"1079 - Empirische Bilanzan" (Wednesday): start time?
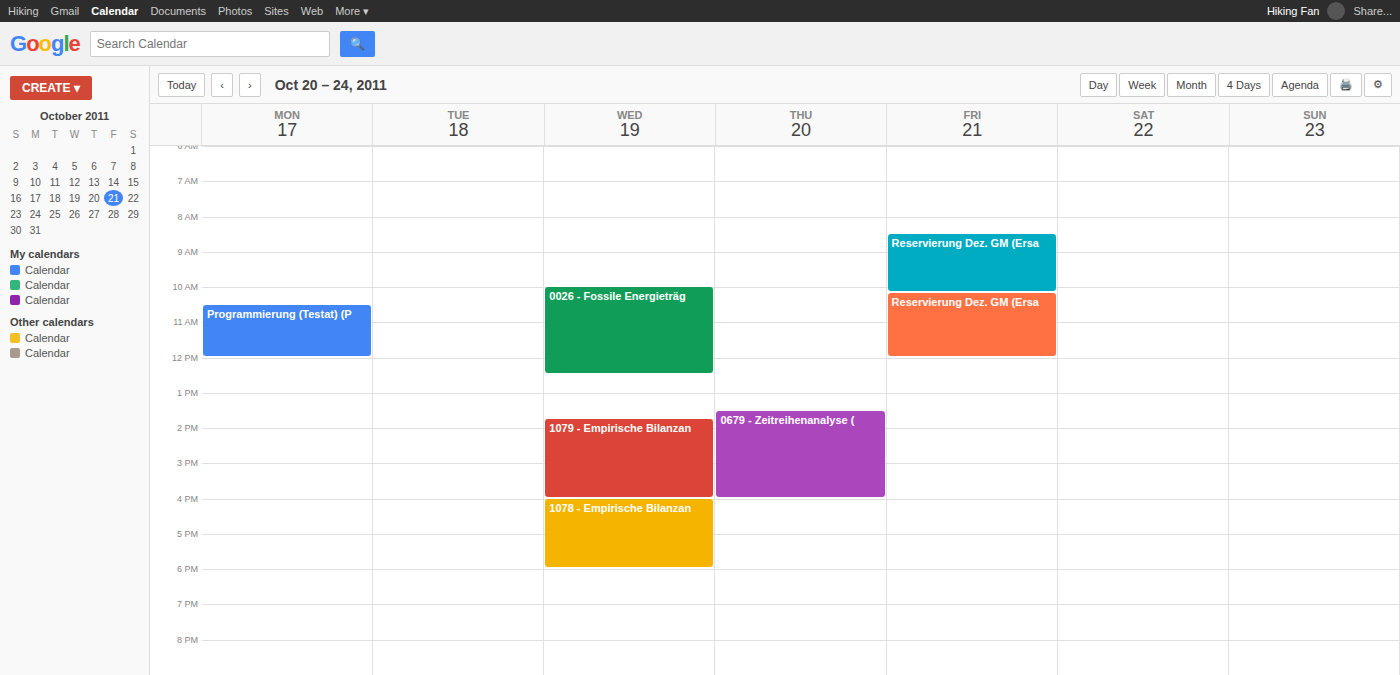
1:45 PM